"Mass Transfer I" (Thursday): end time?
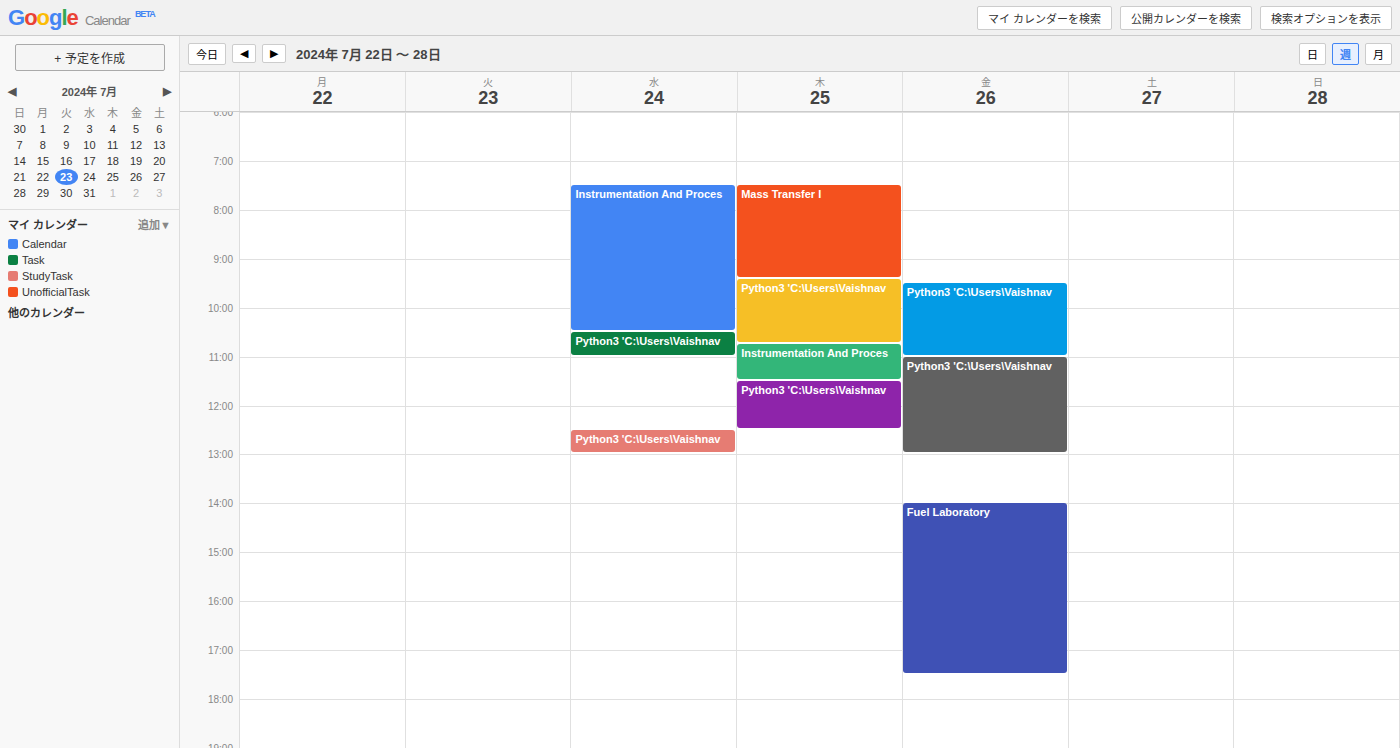
9:25 AM